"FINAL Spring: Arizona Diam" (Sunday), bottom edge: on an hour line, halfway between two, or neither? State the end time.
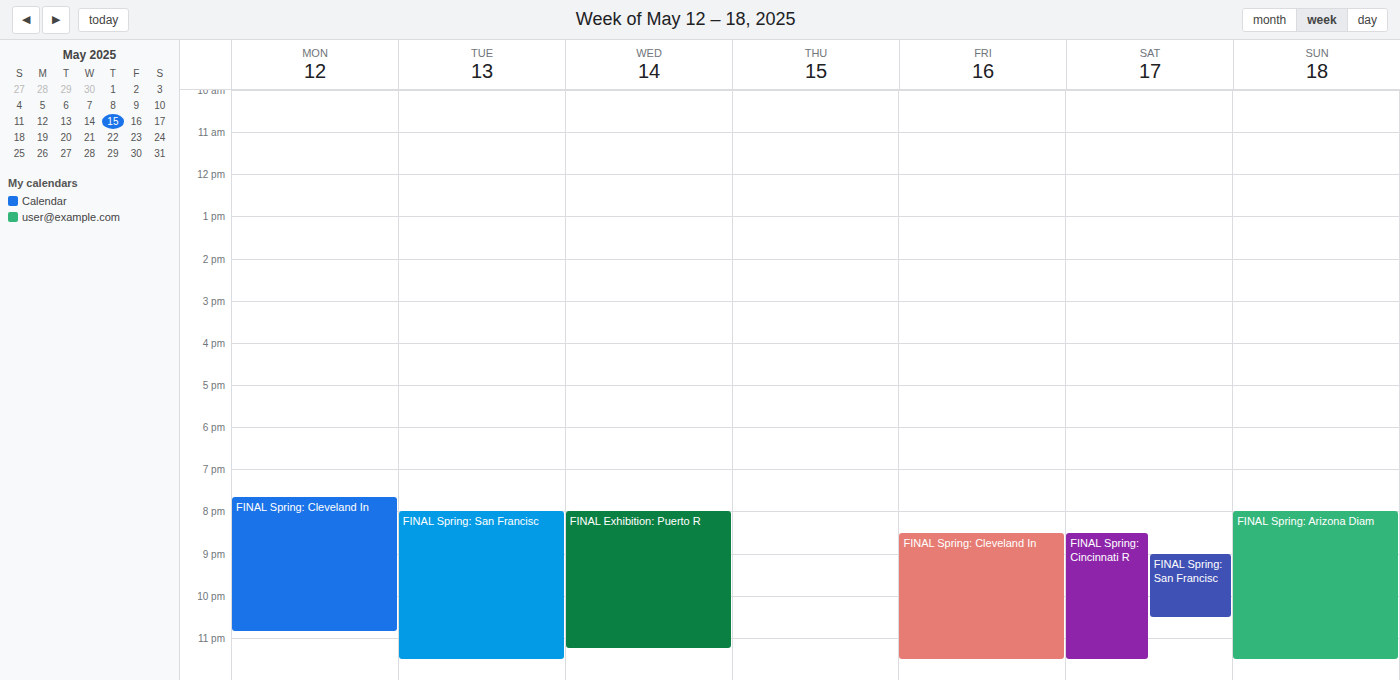
23:30 -- halfway between the 23:00 and 24:00 lines.